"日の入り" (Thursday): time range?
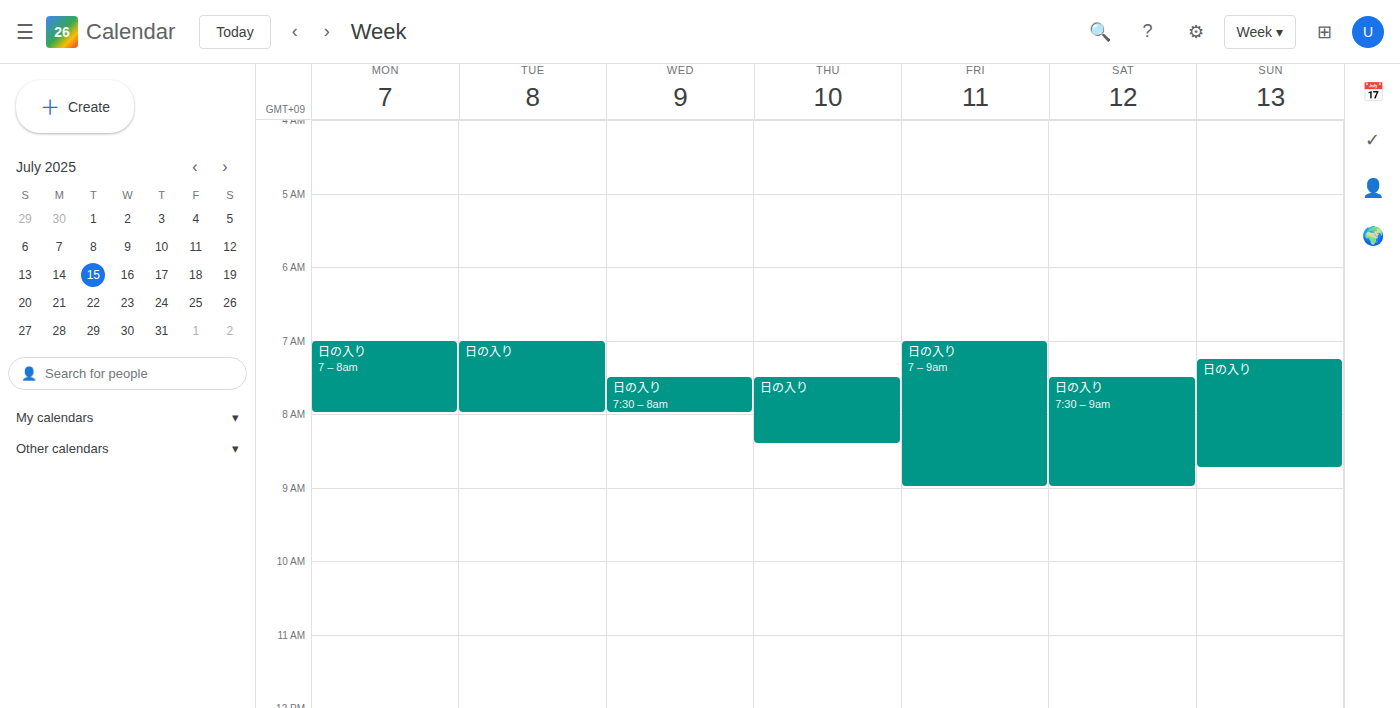
7:30 AM to 8:25 AM